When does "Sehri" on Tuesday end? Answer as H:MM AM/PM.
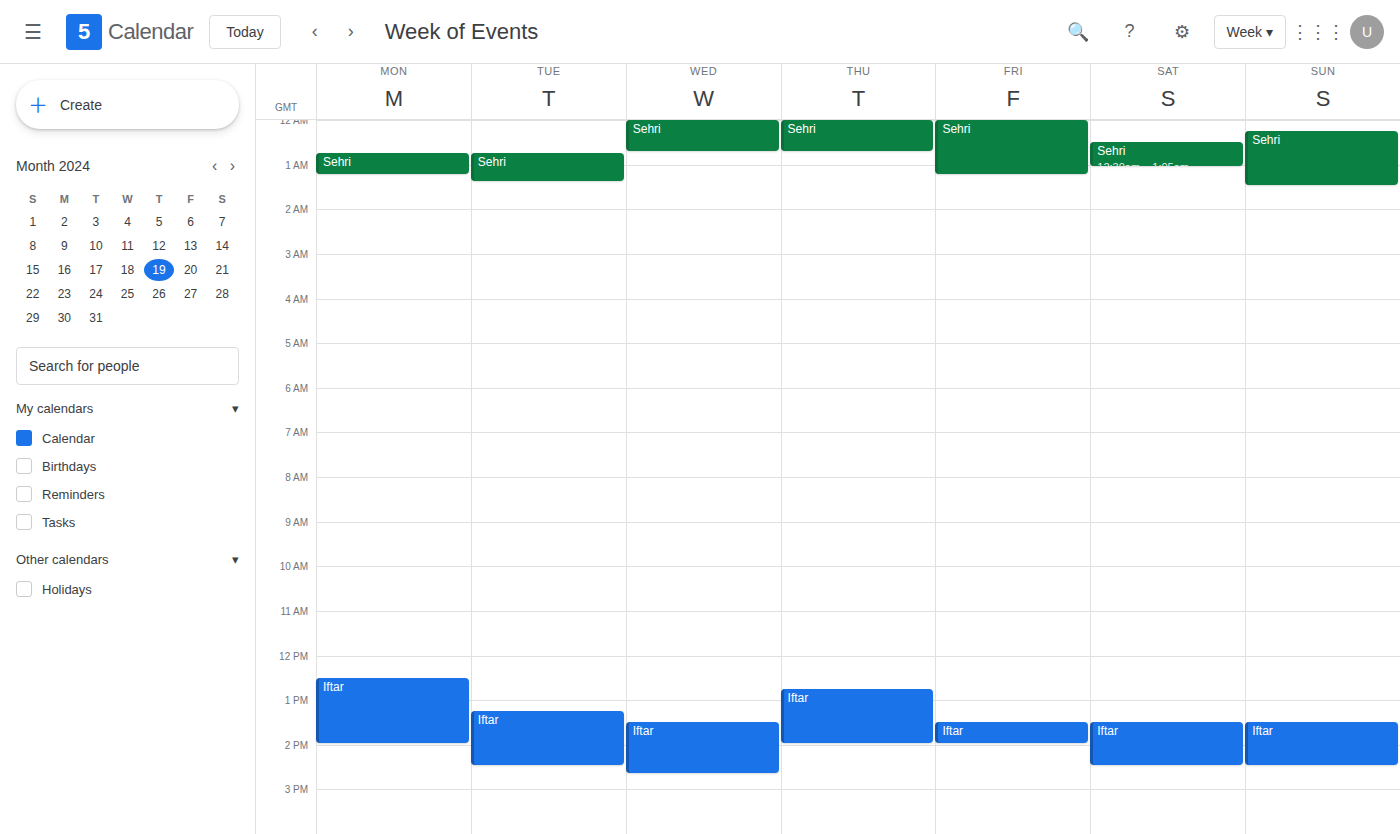
1:25 AM